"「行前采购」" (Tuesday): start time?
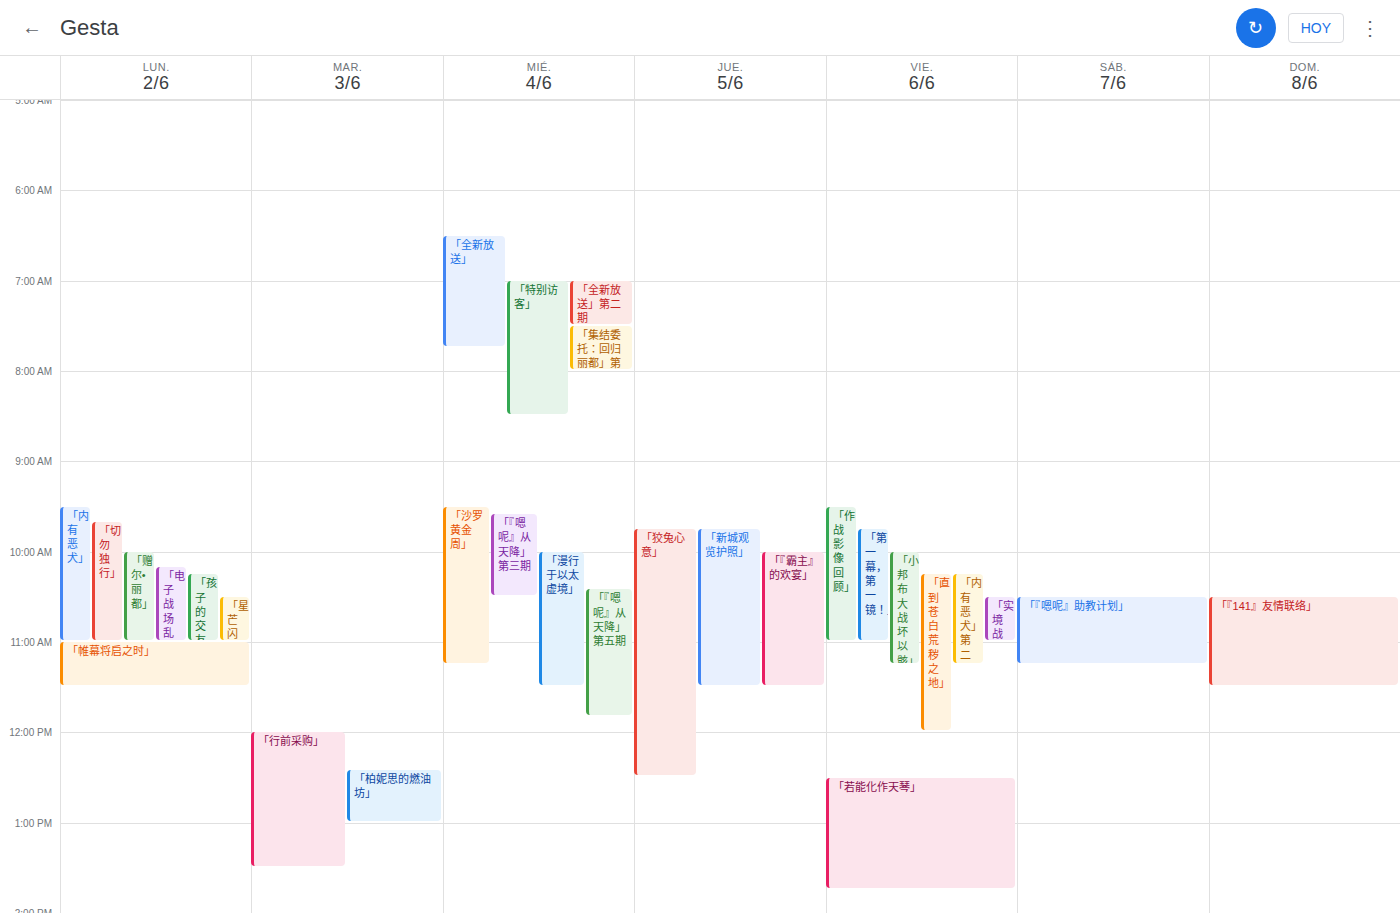
12:00 PM